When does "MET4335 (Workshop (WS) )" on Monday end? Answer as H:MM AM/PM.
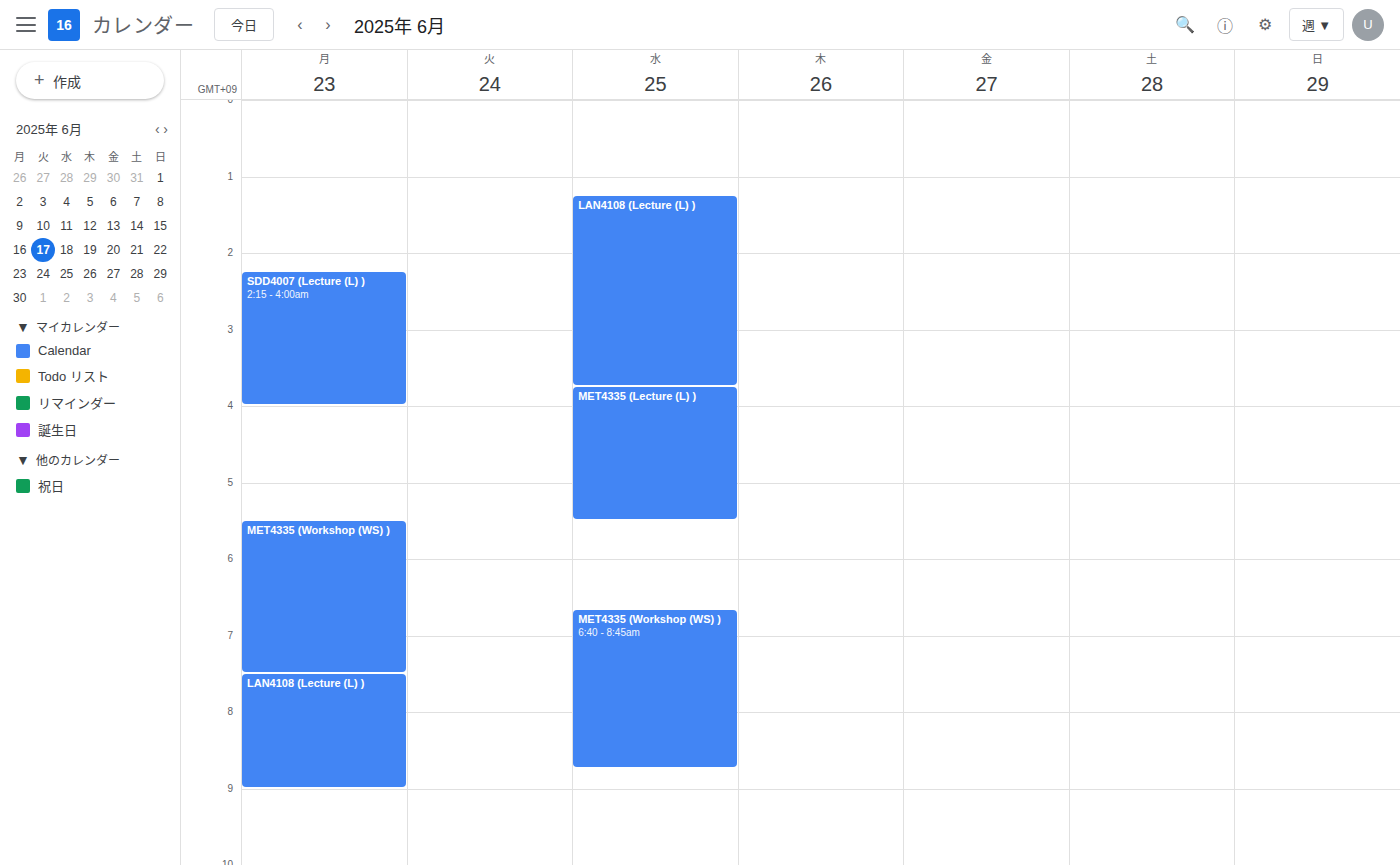
7:30 AM